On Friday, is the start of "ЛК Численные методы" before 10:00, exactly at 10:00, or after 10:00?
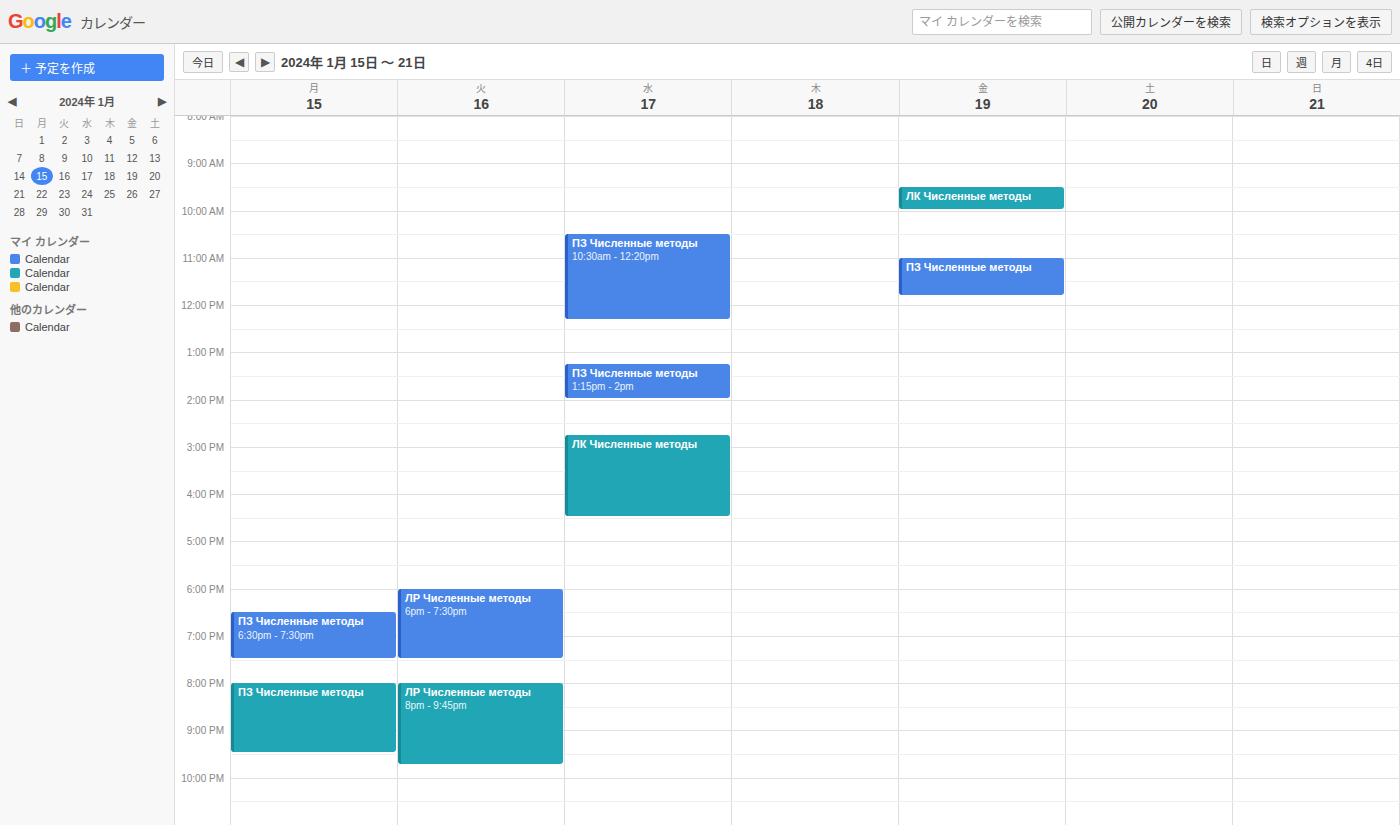
09:30 -- before 10:00, 30 minutes above the 10:00 line.